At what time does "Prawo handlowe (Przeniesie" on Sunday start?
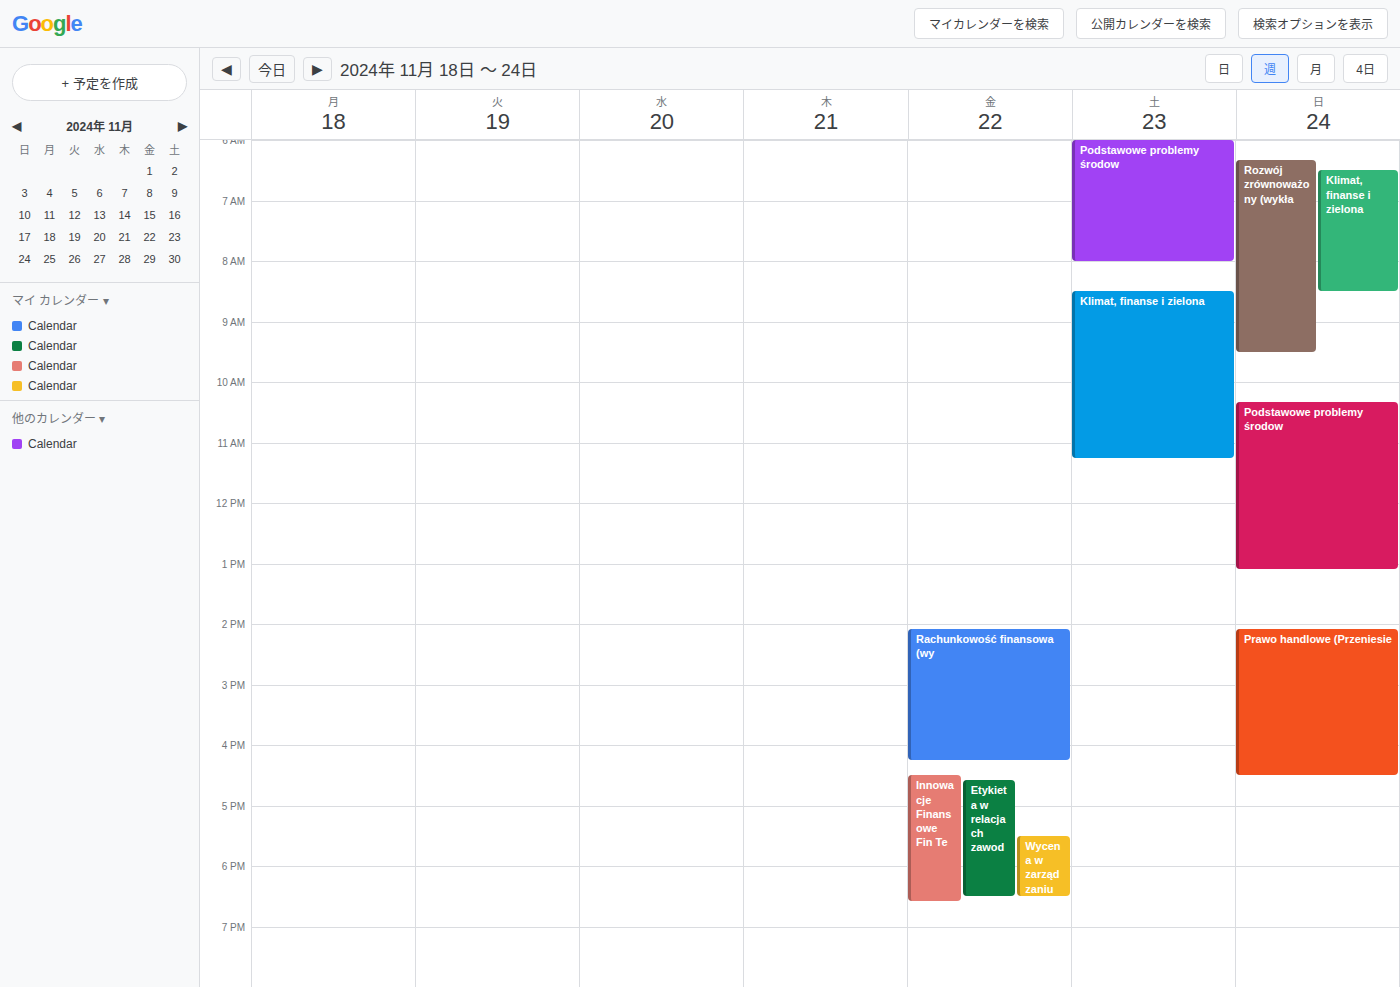
2:05 PM